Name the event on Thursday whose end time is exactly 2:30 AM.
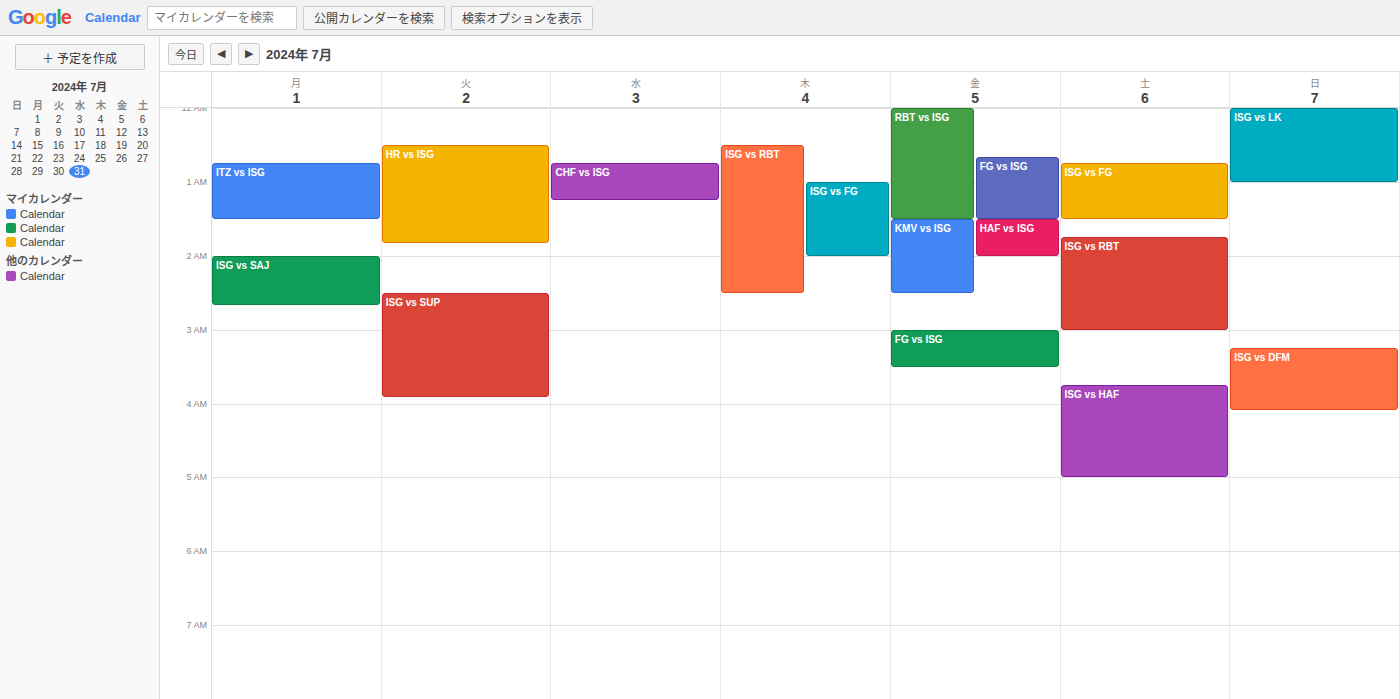
"ISG vs RBT"